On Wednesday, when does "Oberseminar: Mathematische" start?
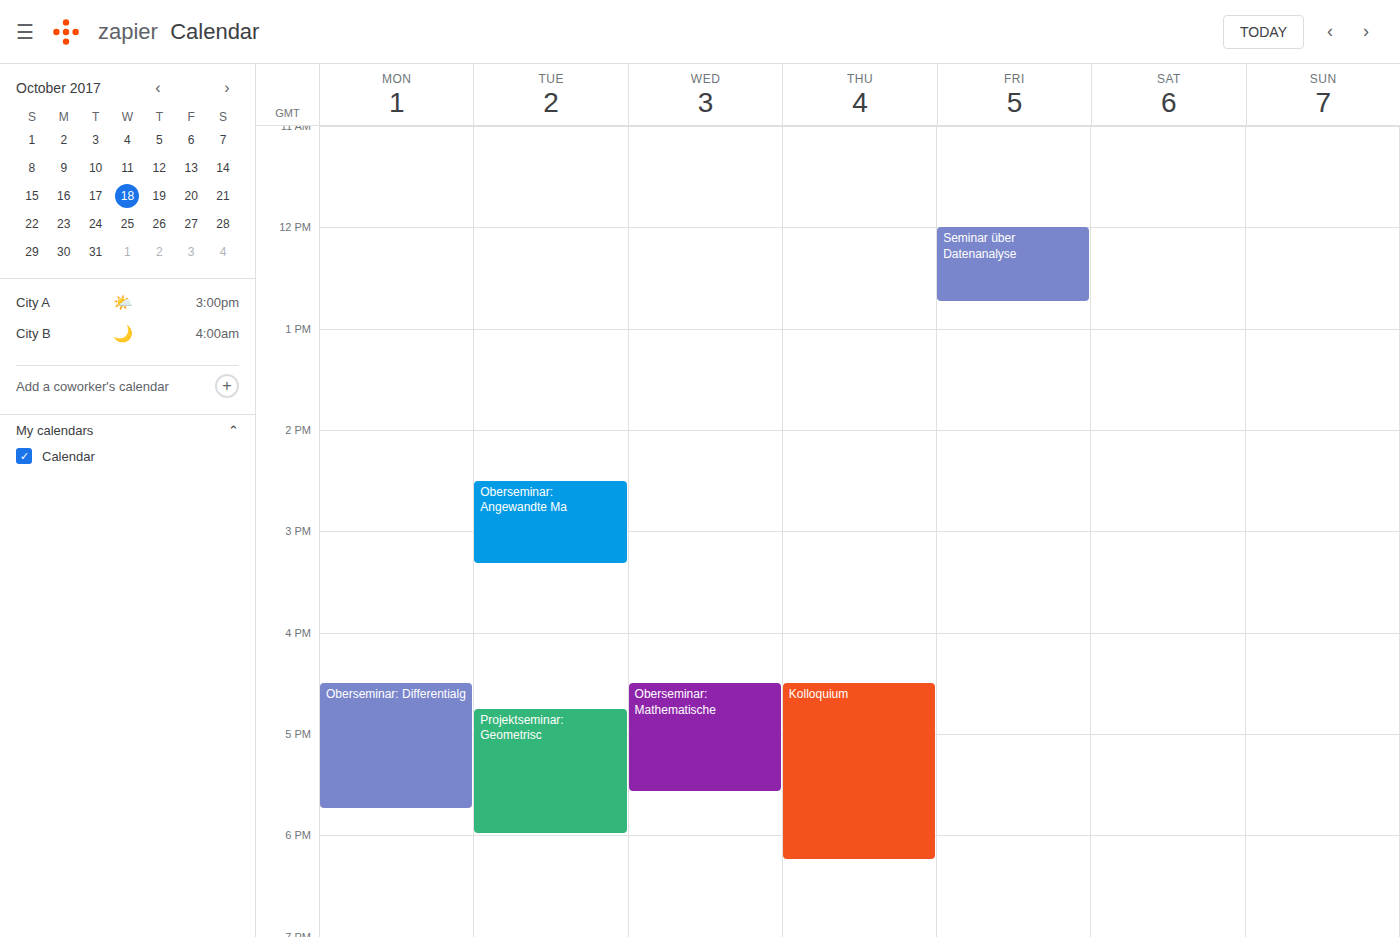
4:30 PM